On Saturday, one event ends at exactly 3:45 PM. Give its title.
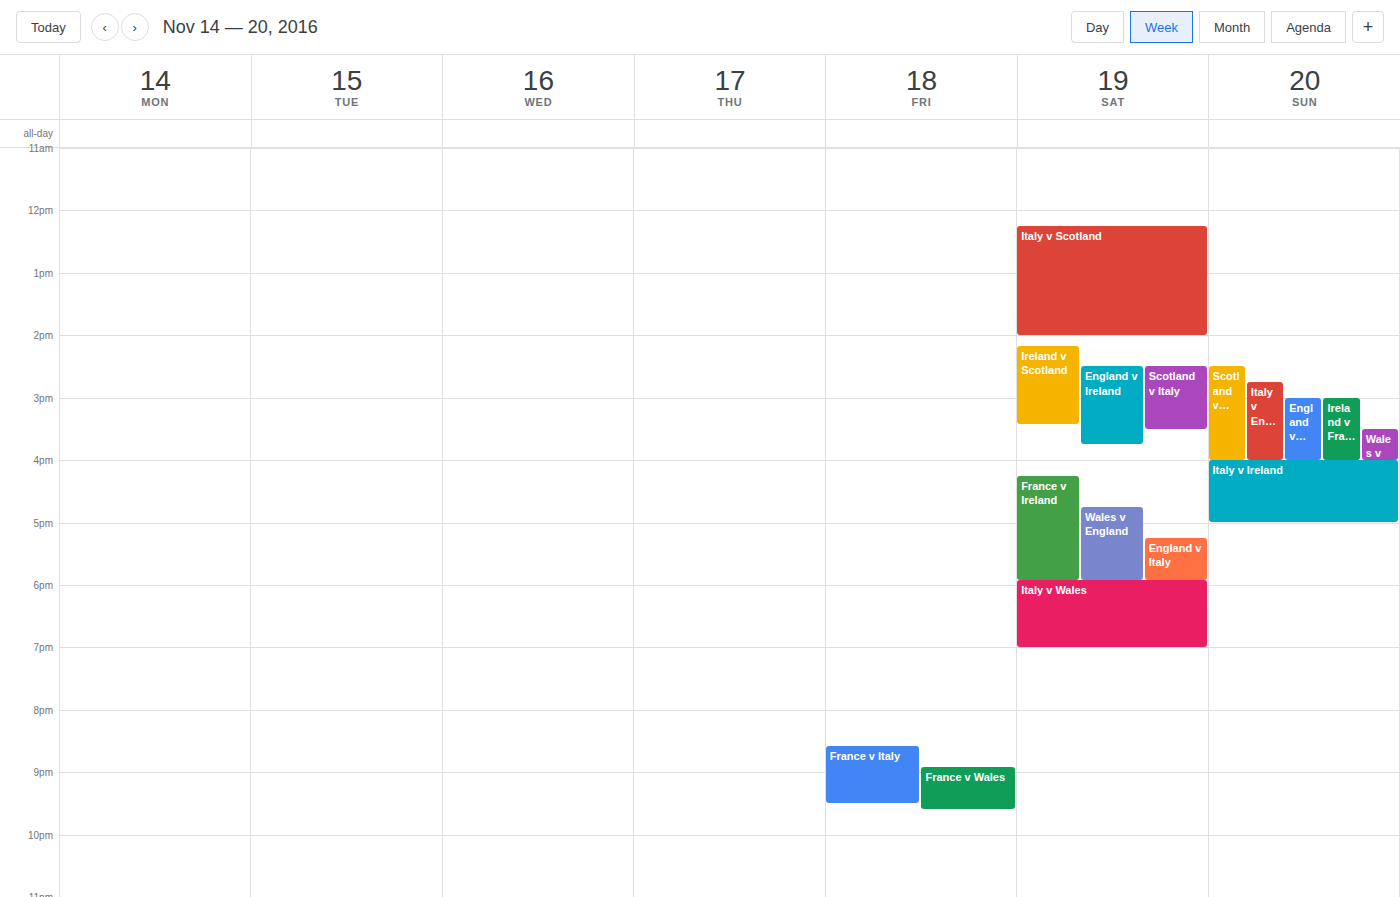
"England v Ireland"